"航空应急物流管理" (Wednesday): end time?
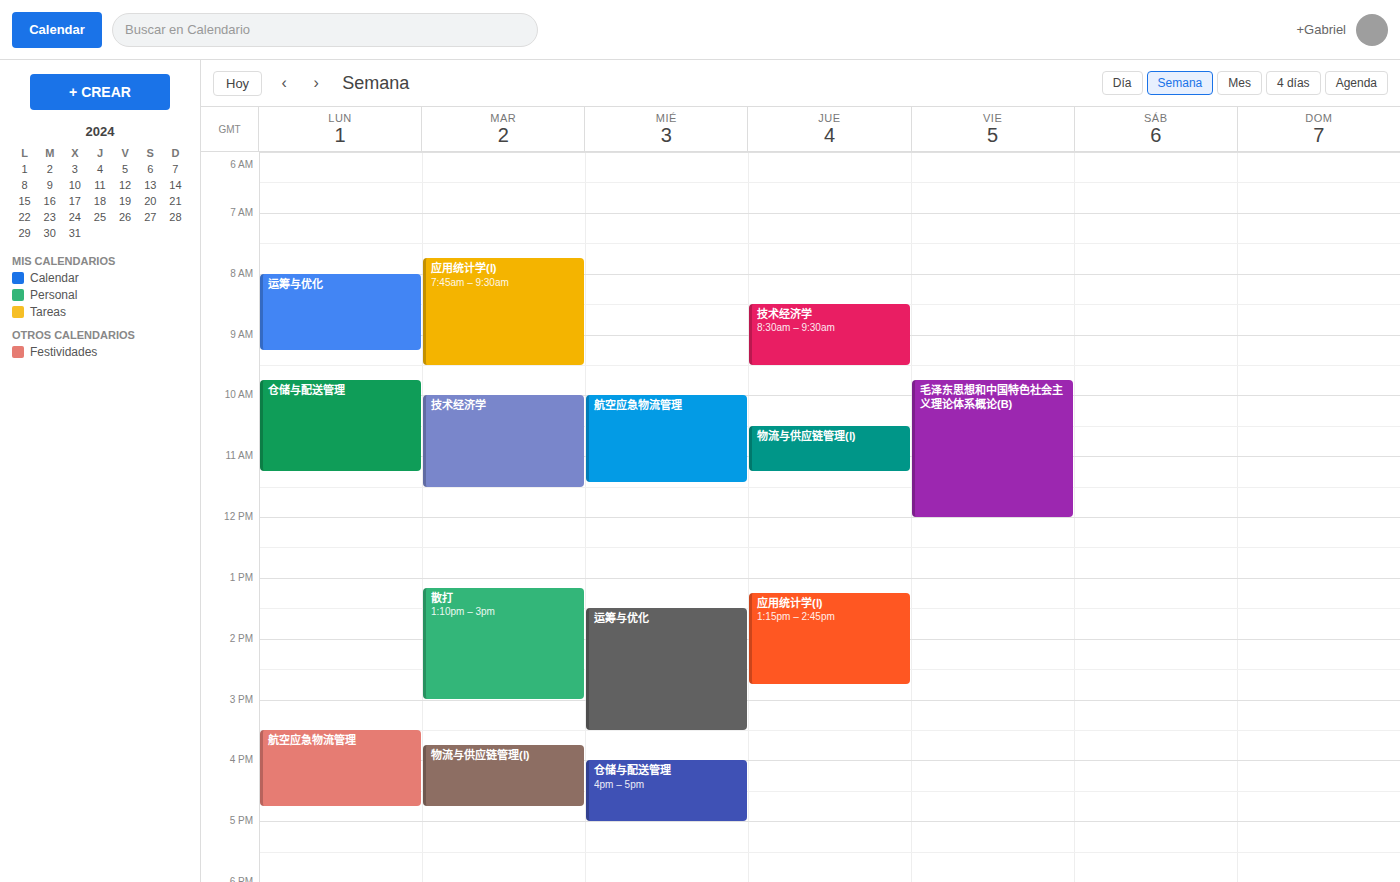
11:25 AM